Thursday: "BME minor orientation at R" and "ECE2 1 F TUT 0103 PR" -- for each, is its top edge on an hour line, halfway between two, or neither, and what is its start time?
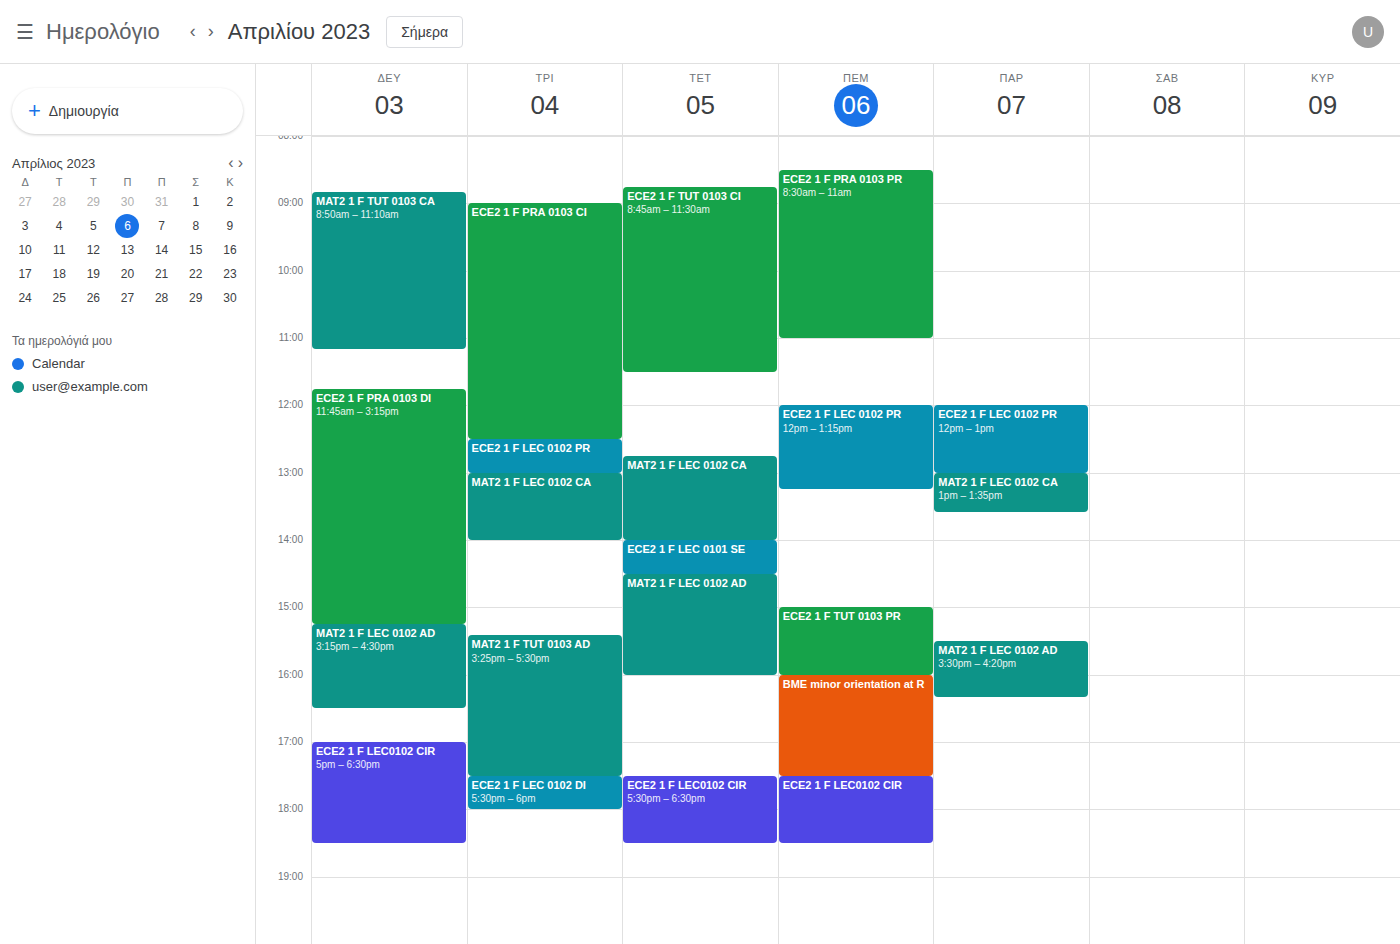
"BME minor orientation at R": 4:00 PM, exactly on the 4 PM line. "ECE2 1 F TUT 0103 PR": 3:00 PM, exactly on the 3 PM line.